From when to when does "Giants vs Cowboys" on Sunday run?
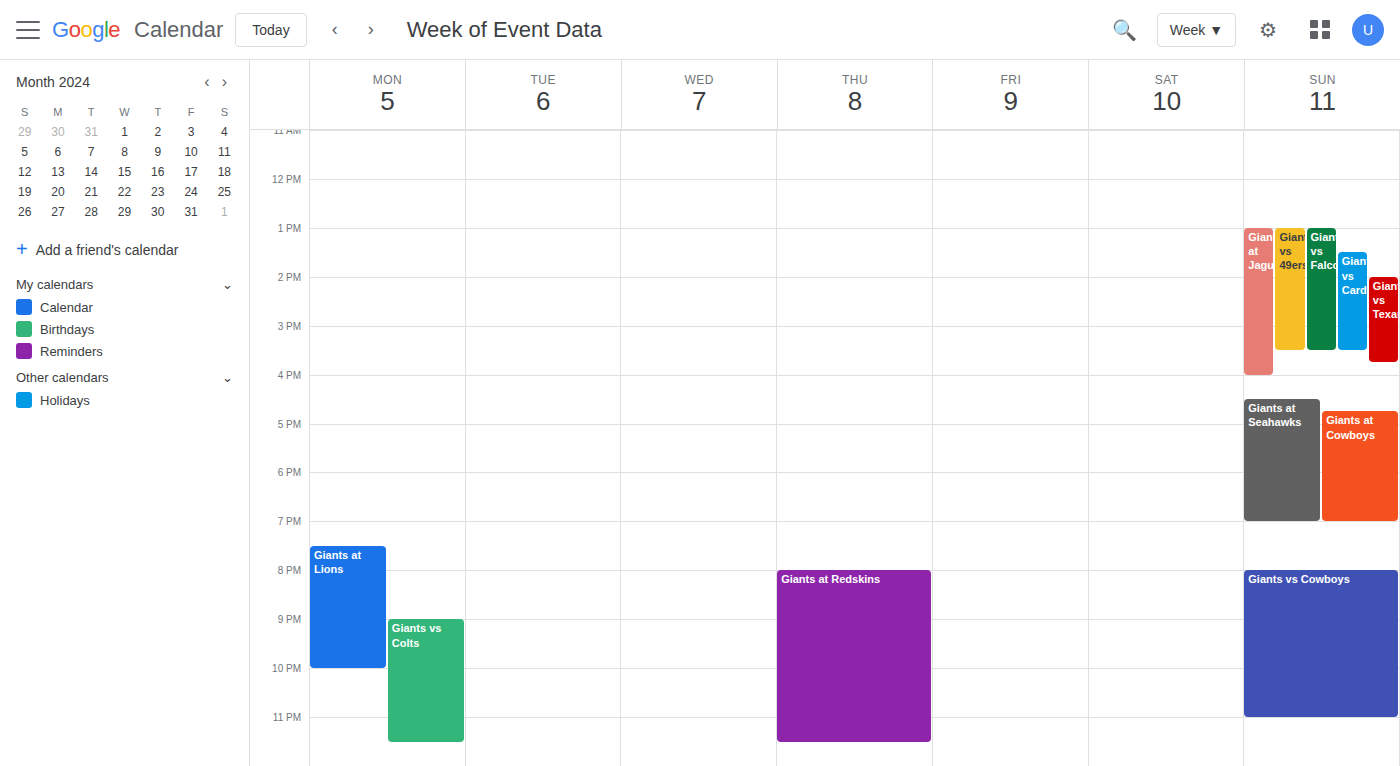
8:00 PM to 11:00 PM